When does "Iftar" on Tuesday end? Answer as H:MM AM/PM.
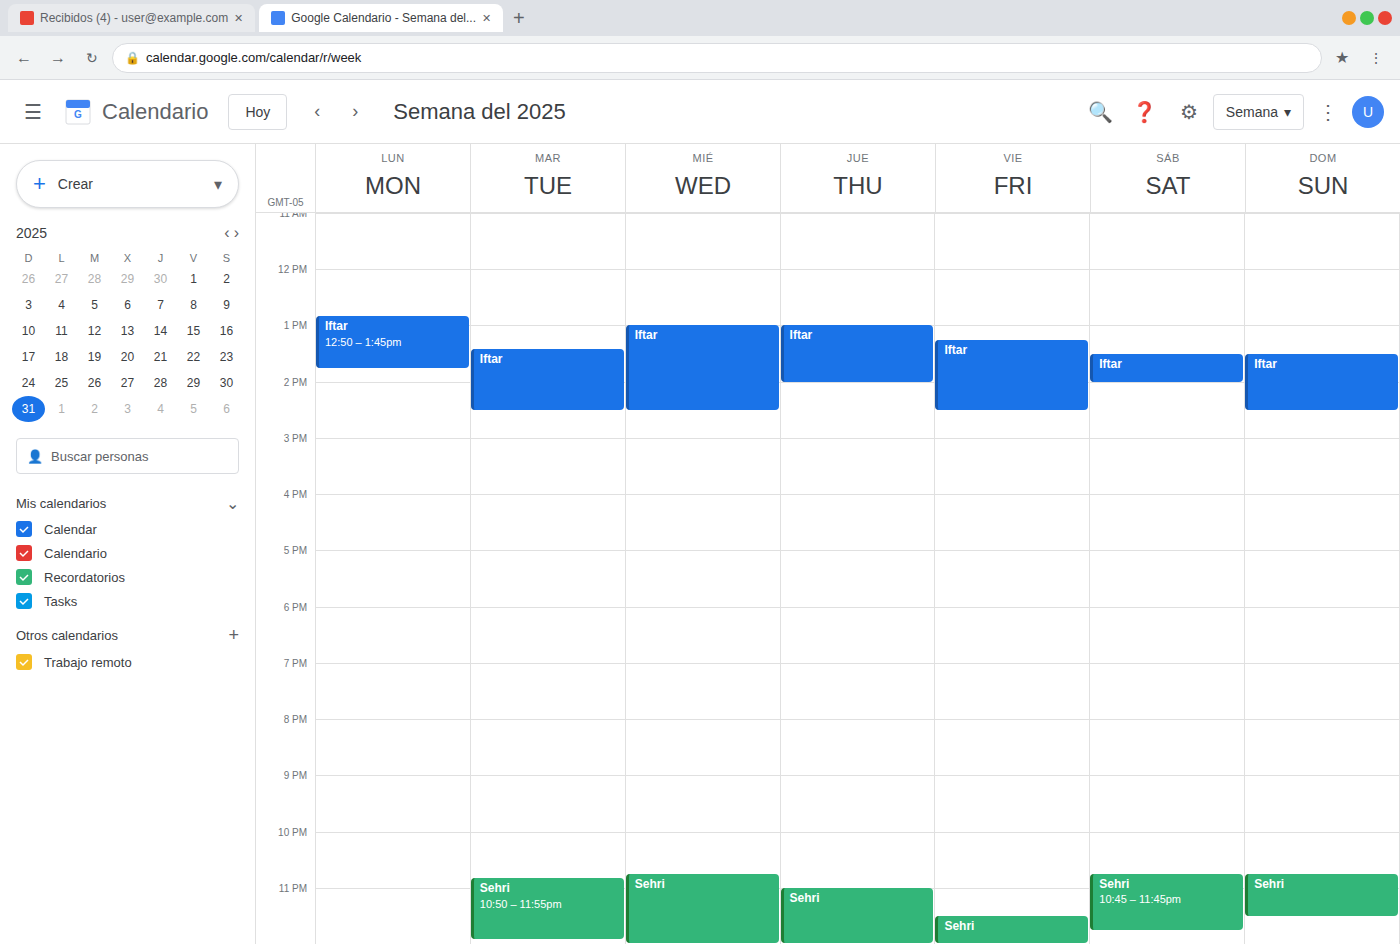
2:30 PM